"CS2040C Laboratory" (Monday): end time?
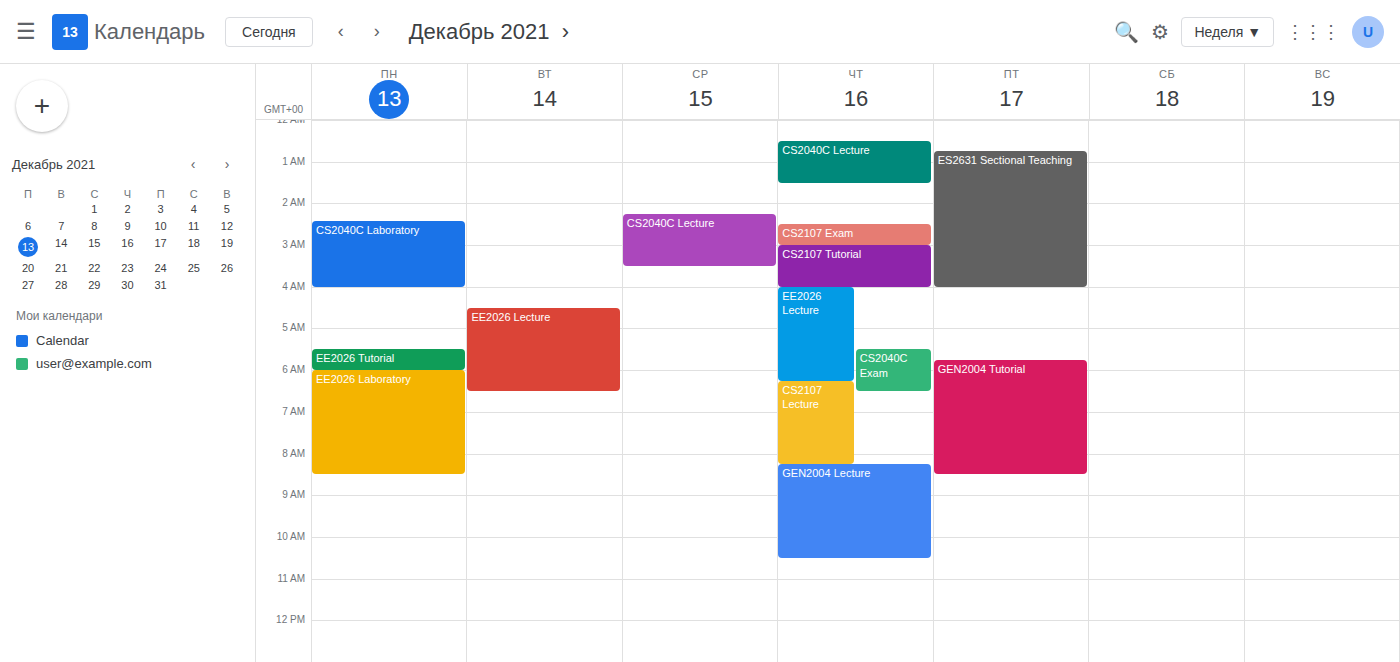
4:00 AM